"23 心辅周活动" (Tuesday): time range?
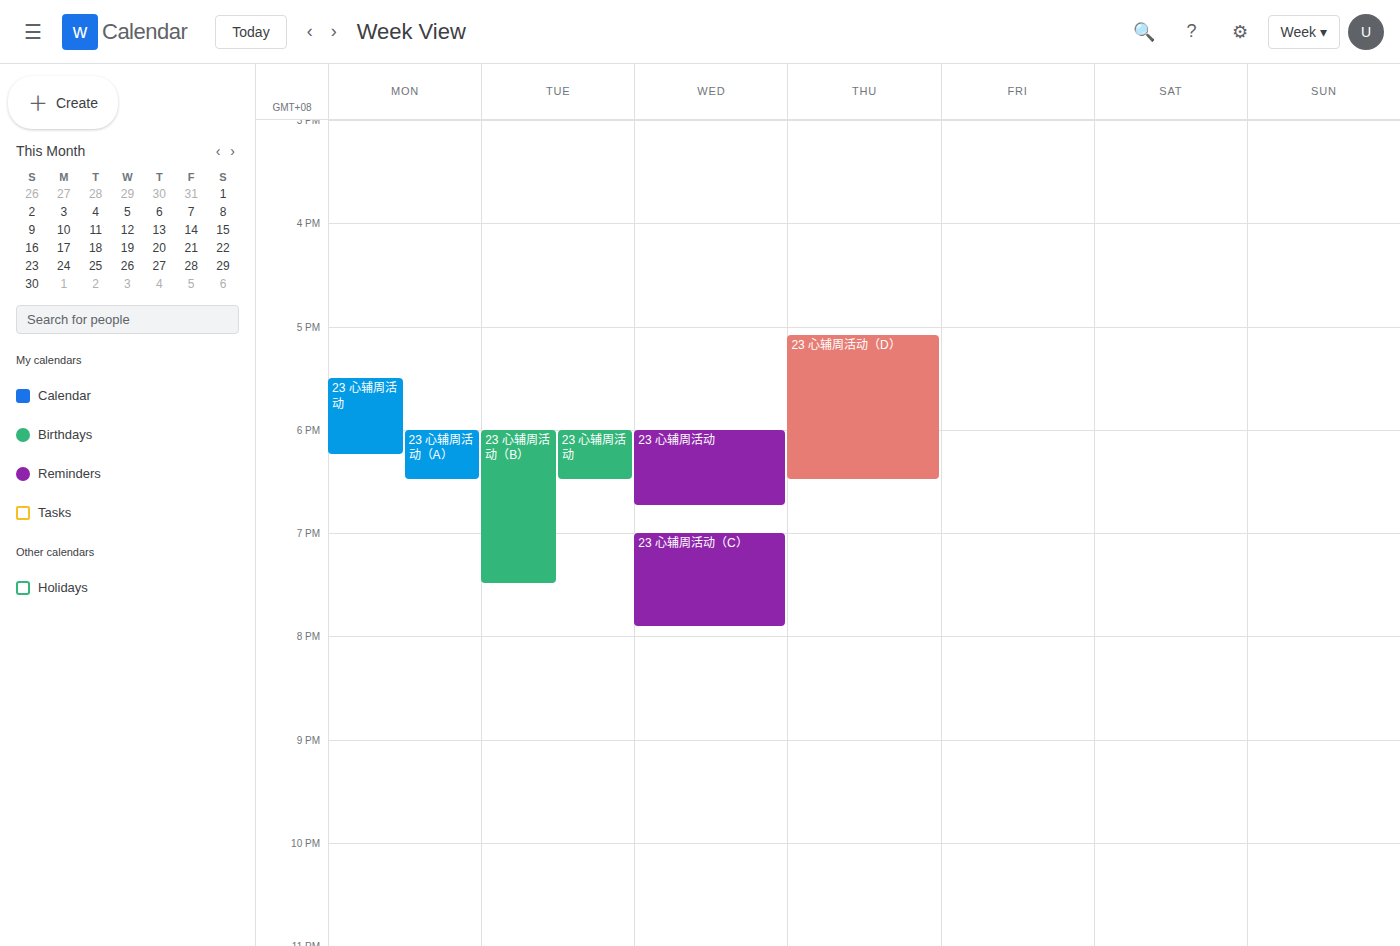
6:00 PM to 6:30 PM